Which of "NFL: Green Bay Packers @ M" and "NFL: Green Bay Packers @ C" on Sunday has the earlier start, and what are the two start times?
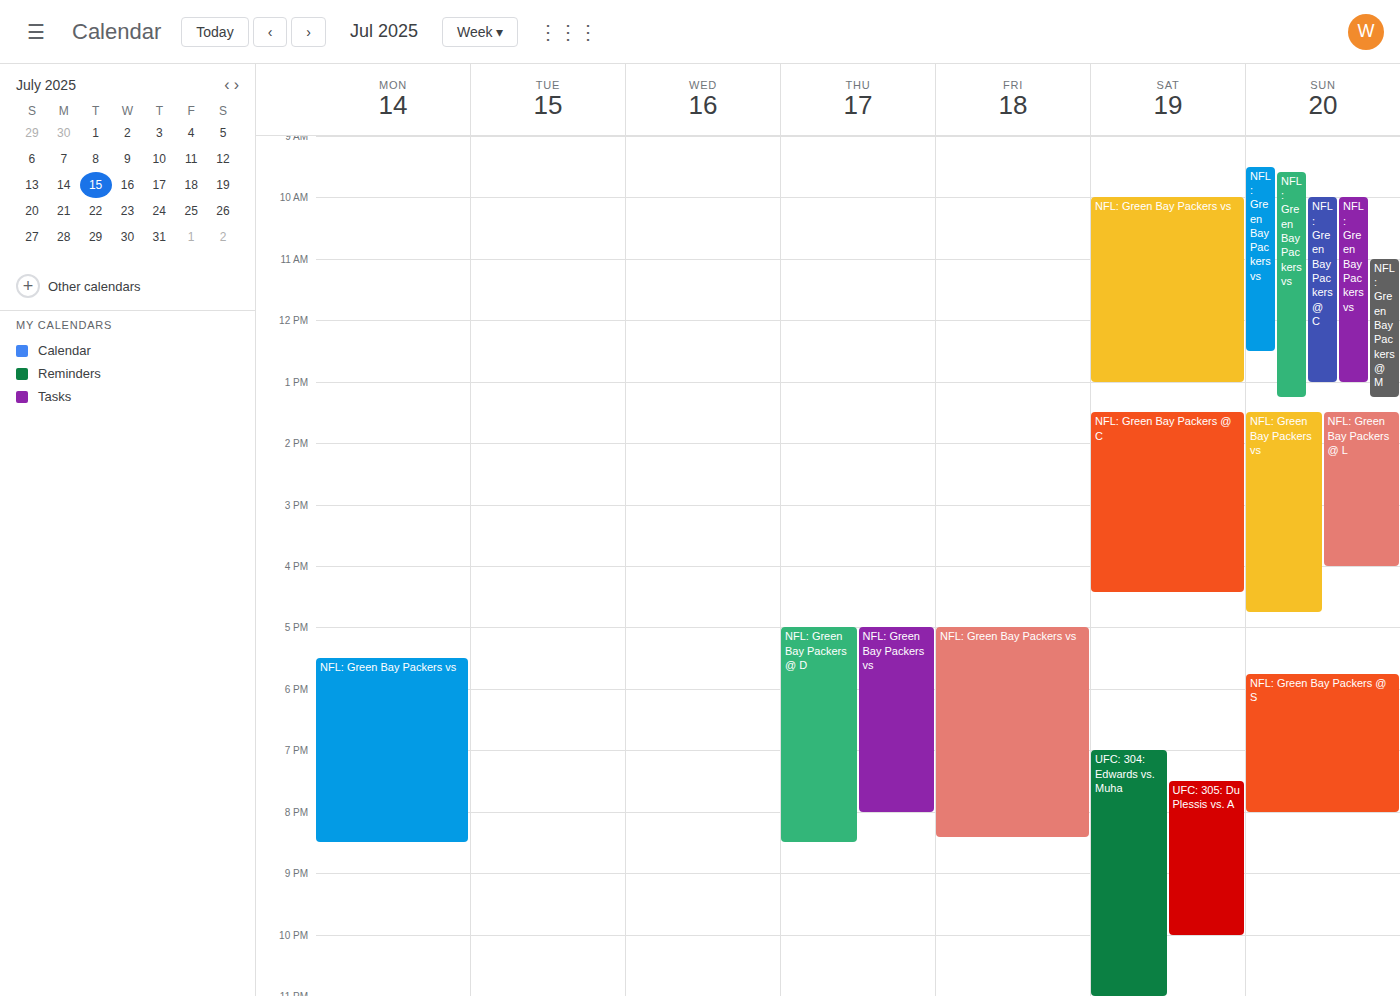
"NFL: Green Bay Packers @ C" 10:00 AM; "NFL: Green Bay Packers @ M" 11:00 AM.